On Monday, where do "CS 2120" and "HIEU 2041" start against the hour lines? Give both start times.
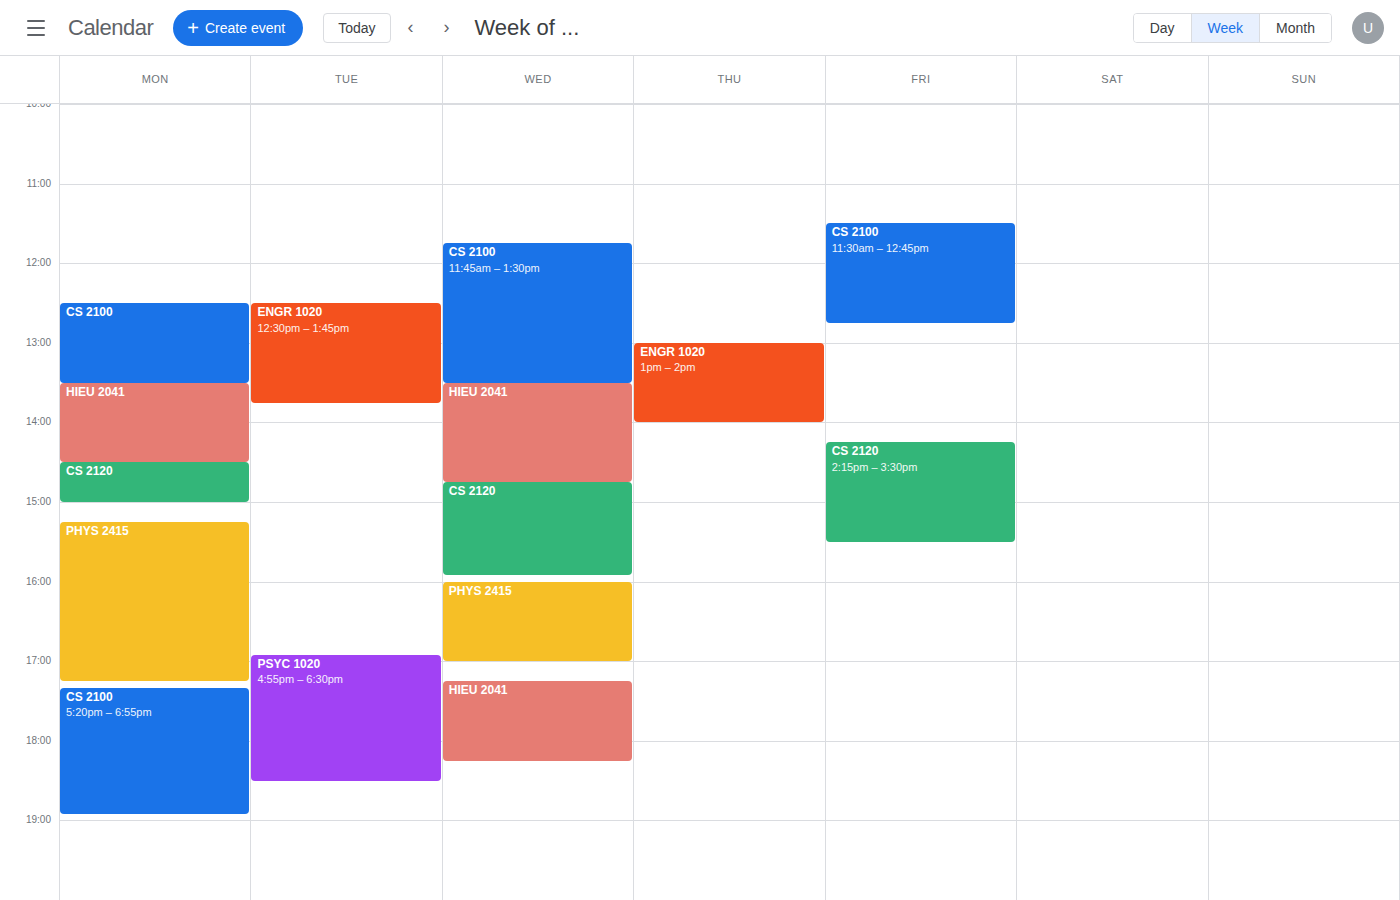
"CS 2120": 14:30, halfway between the 14:00 and 15:00 lines. "HIEU 2041": 13:30, halfway between the 13:00 and 14:00 lines.